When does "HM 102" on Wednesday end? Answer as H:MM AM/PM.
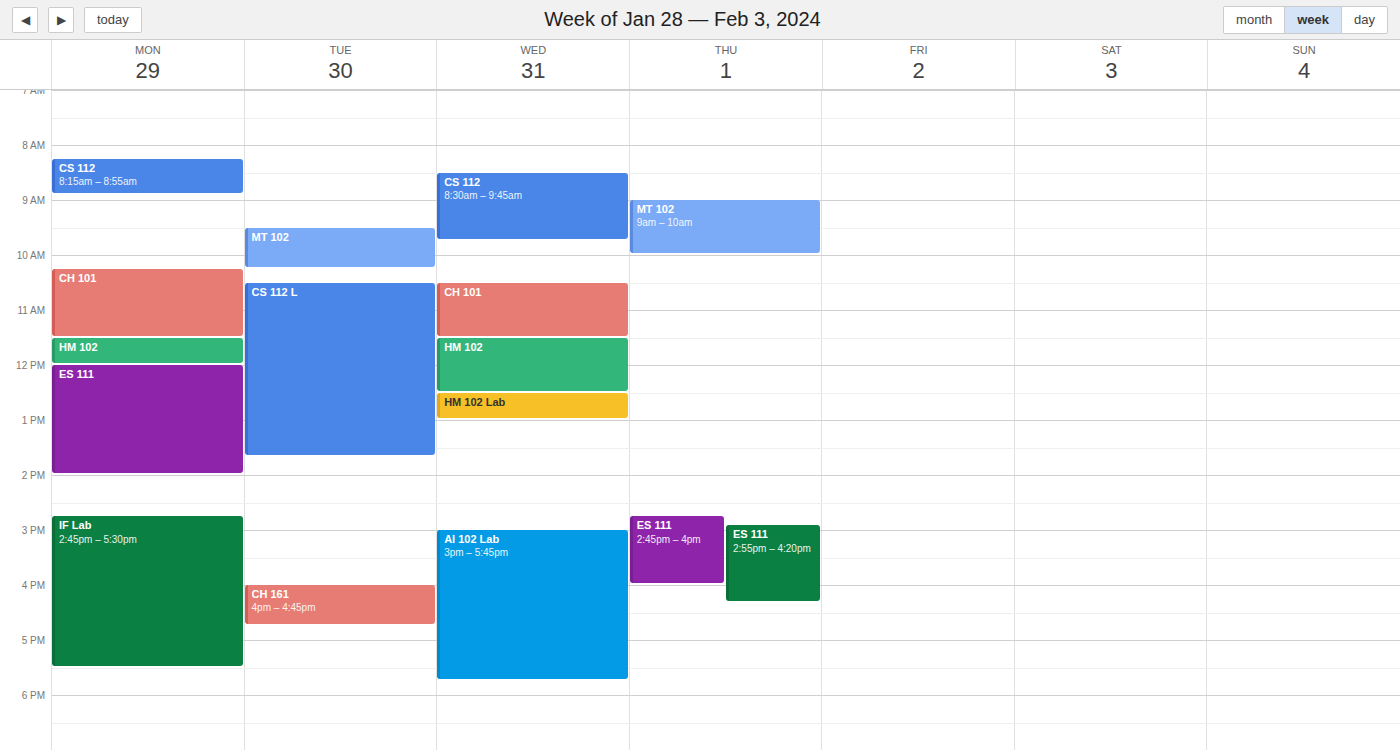
12:30 PM